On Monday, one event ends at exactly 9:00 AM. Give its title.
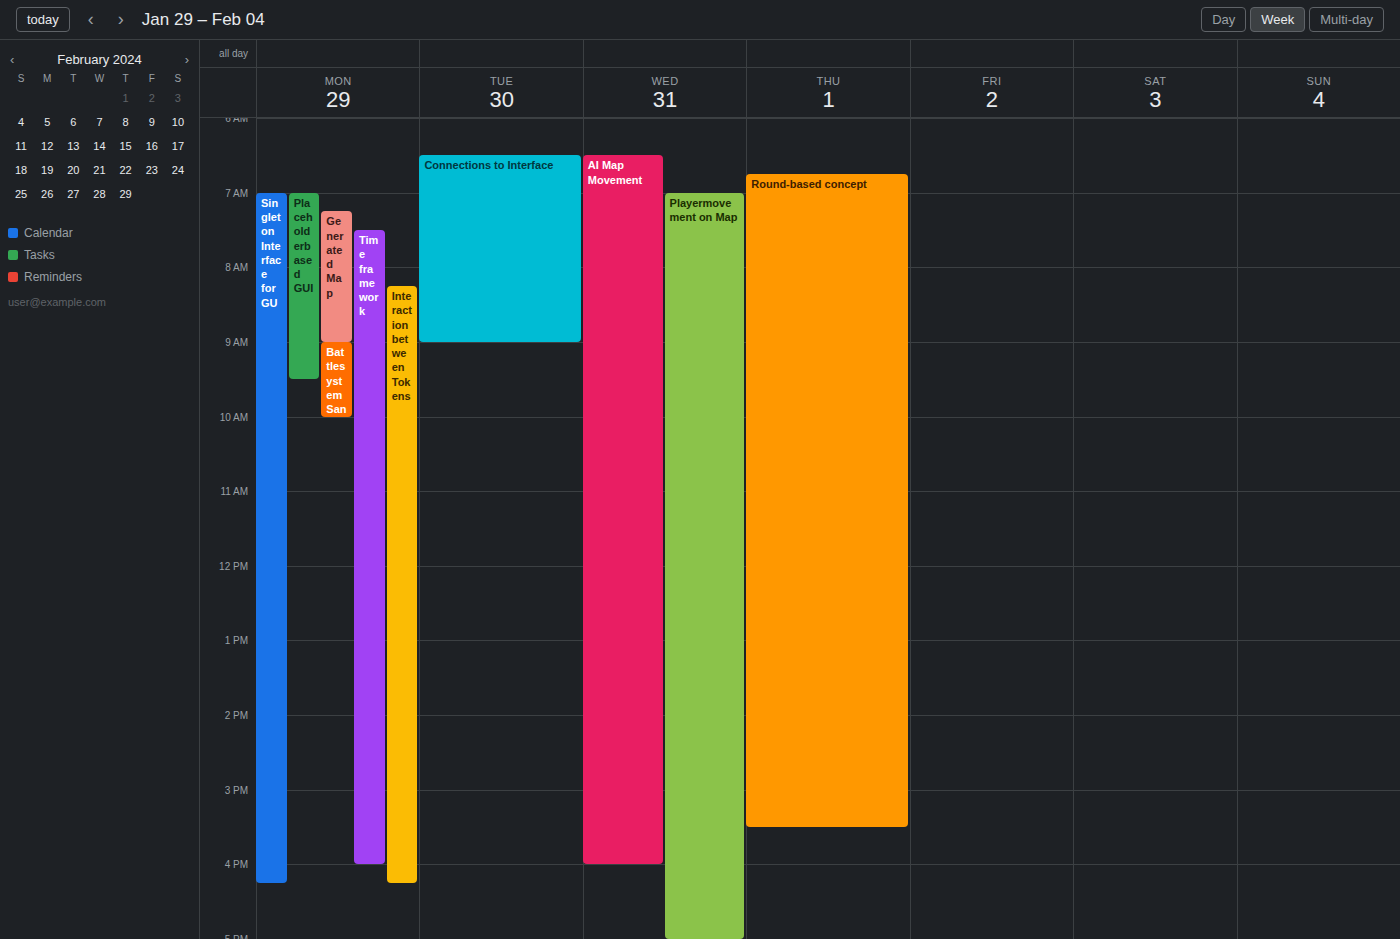
"Generated Map"